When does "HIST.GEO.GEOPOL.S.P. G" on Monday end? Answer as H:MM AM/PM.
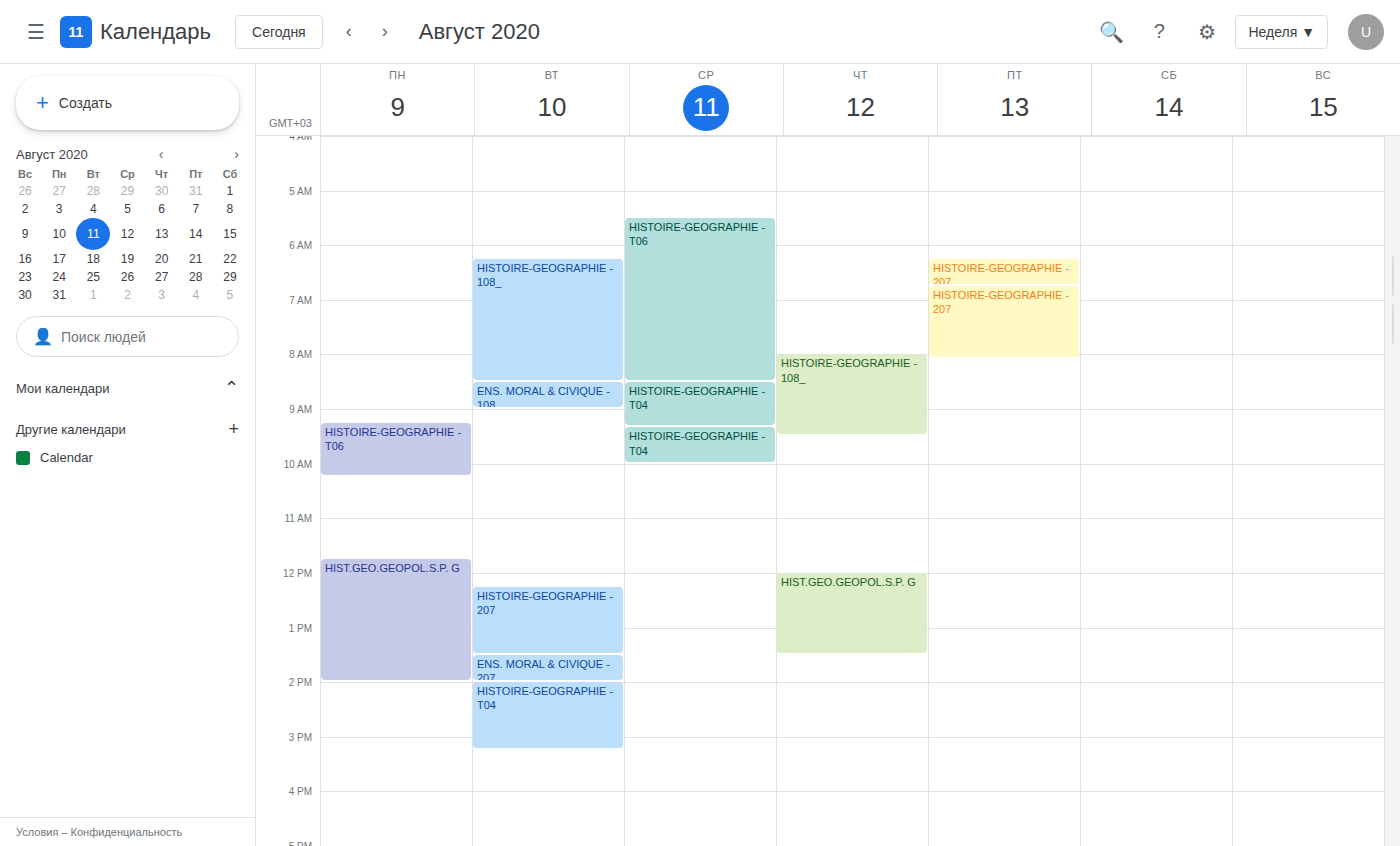
2:00 PM